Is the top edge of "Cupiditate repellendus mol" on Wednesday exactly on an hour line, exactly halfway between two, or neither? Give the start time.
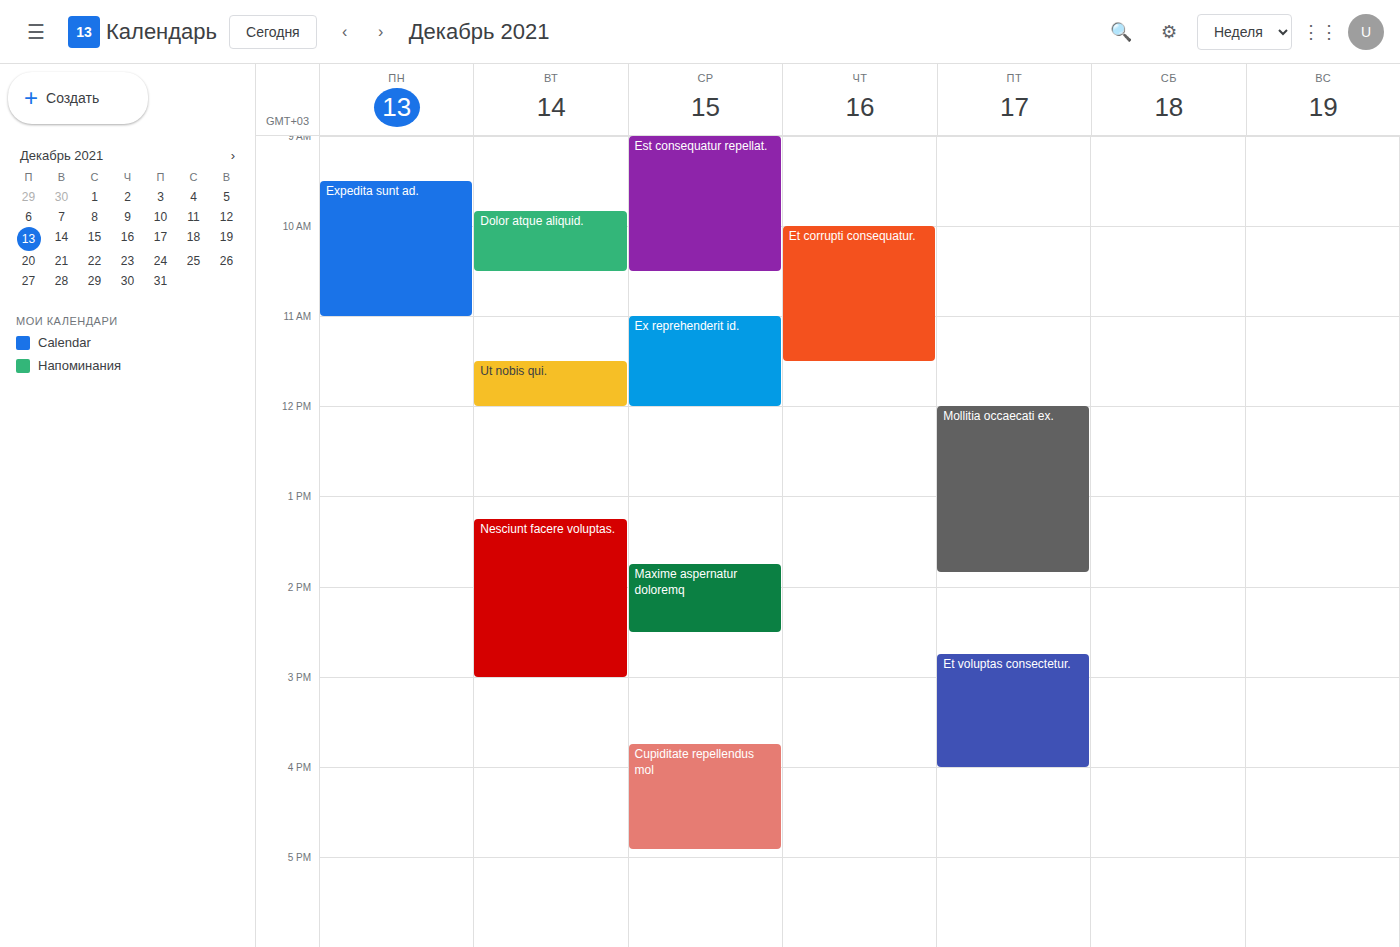
3:45 PM -- neither: three quarters of the way from the 3 PM line to the 4 PM line.